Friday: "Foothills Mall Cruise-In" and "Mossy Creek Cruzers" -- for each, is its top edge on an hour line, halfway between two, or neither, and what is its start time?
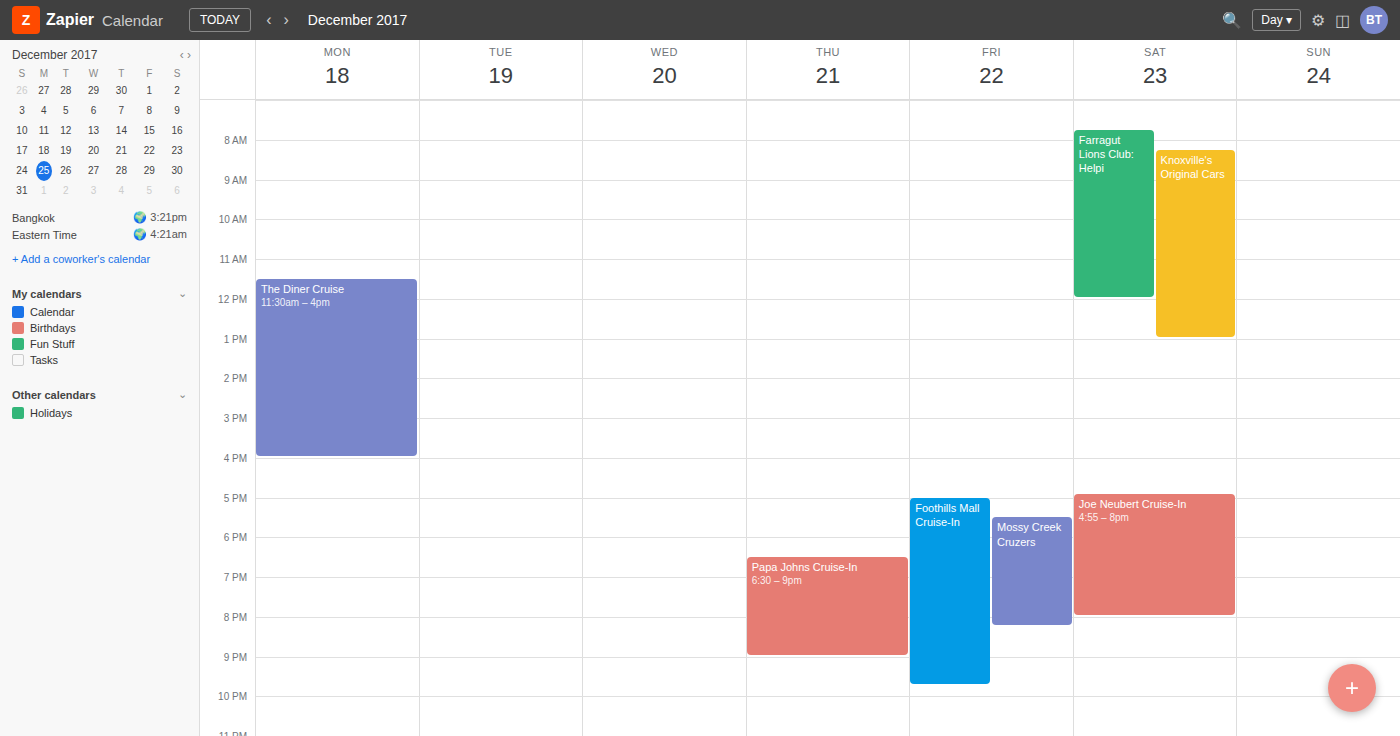
"Foothills Mall Cruise-In": 5:00 PM, exactly on the 5 PM line. "Mossy Creek Cruzers": 5:30 PM, halfway between the 5 PM and 6 PM lines.